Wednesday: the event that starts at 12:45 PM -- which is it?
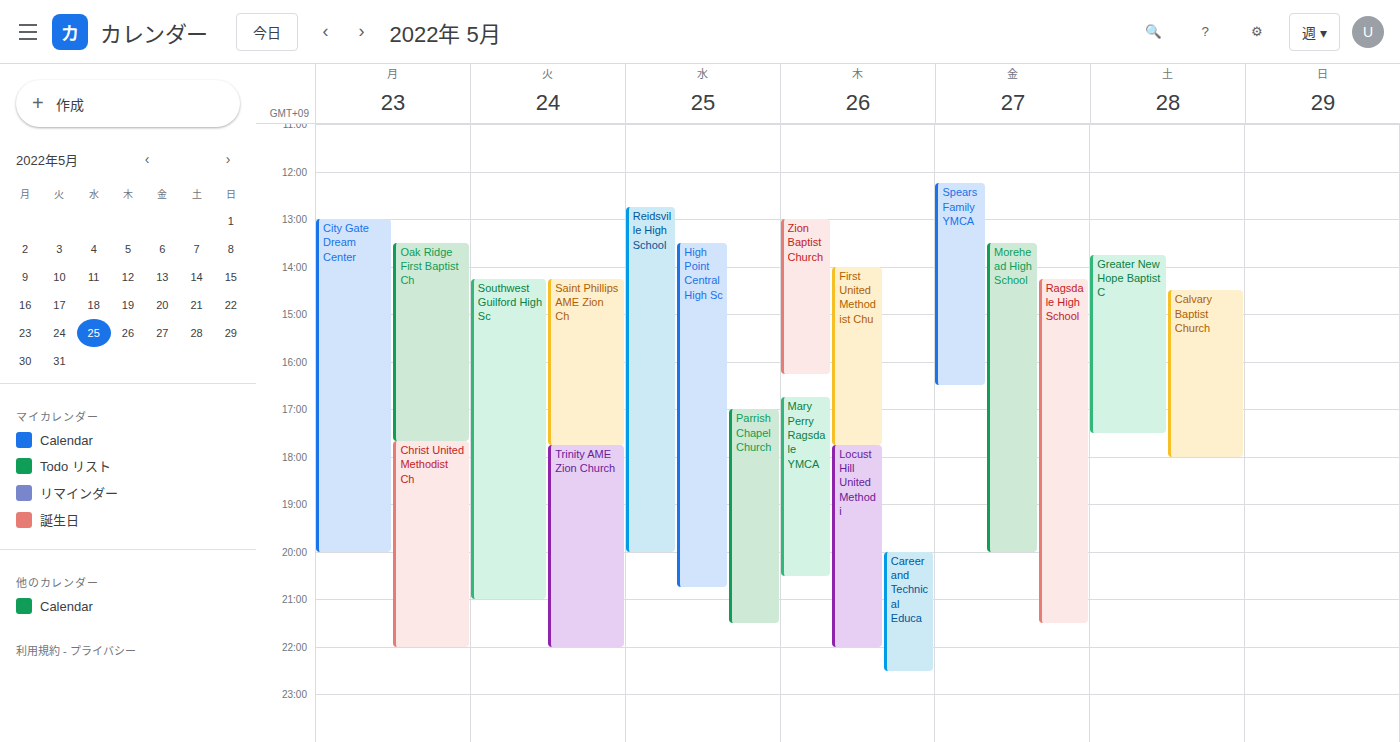
"Reidsville High School"